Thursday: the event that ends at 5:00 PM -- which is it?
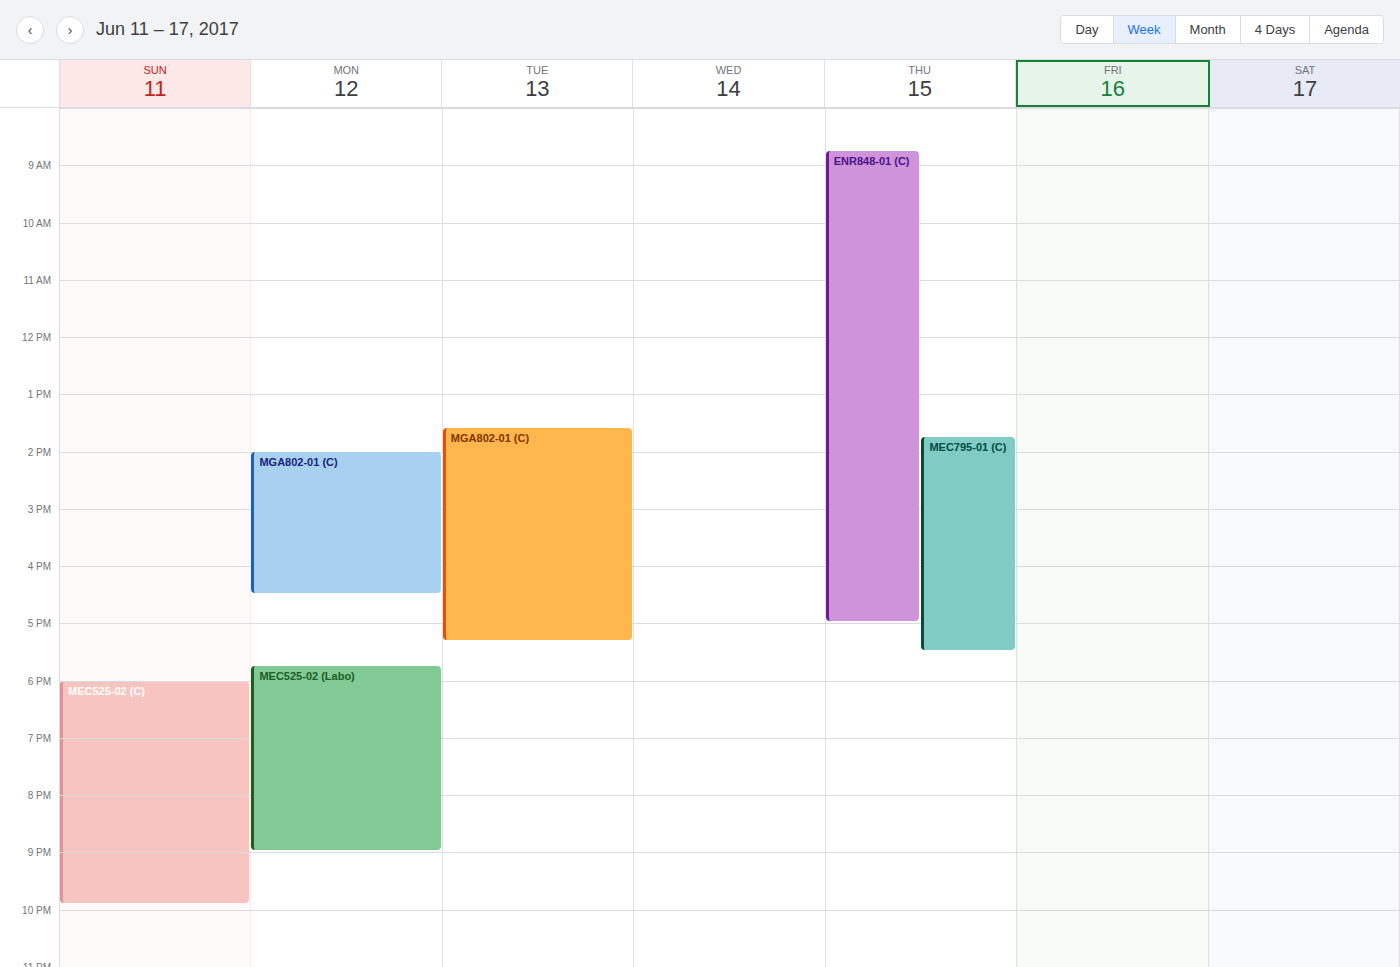
"ENR848-01 (C)"